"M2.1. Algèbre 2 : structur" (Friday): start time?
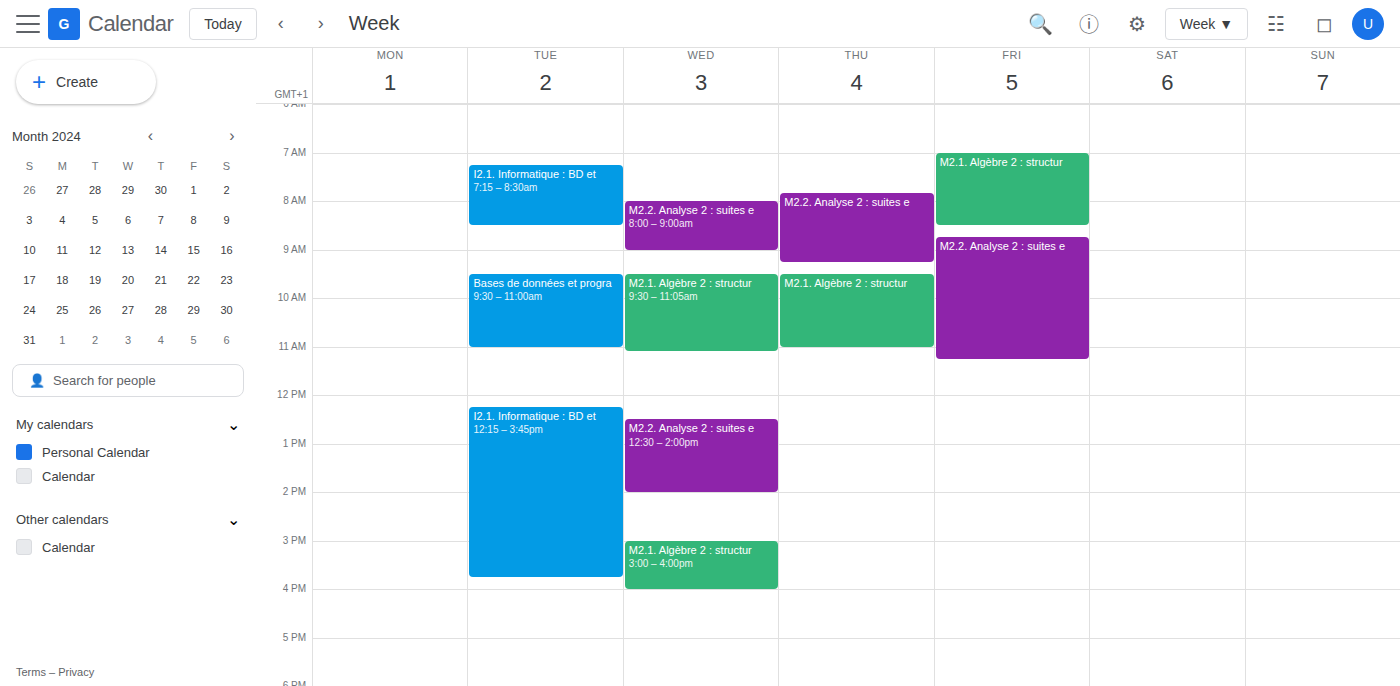
7:00 AM